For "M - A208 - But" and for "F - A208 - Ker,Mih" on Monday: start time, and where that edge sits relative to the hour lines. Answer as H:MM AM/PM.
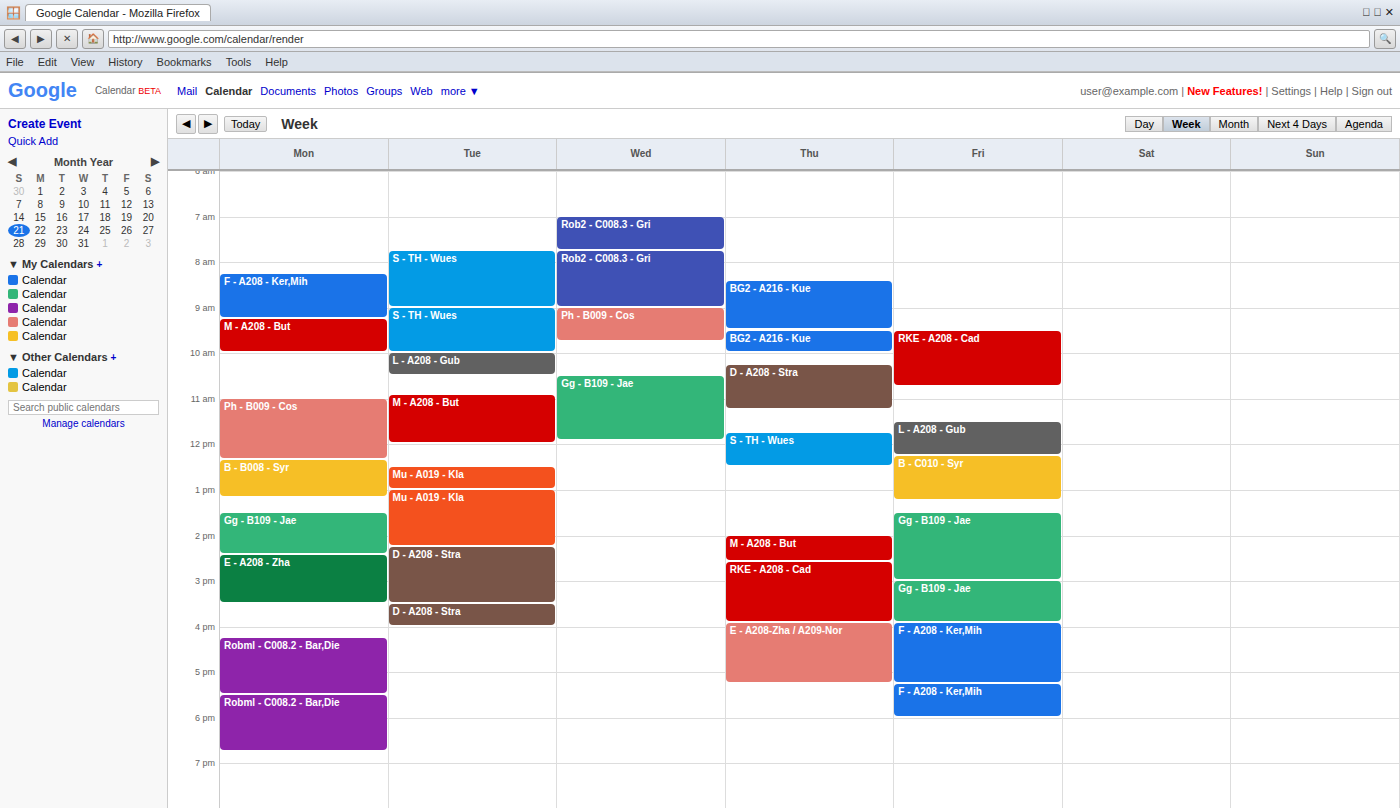
"M - A208 - But": 9:15 AM, neither: a quarter of the way from the 9 AM line to the 10 AM line. "F - A208 - Ker,Mih": 8:15 AM, neither: a quarter of the way from the 8 AM line to the 9 AM line.